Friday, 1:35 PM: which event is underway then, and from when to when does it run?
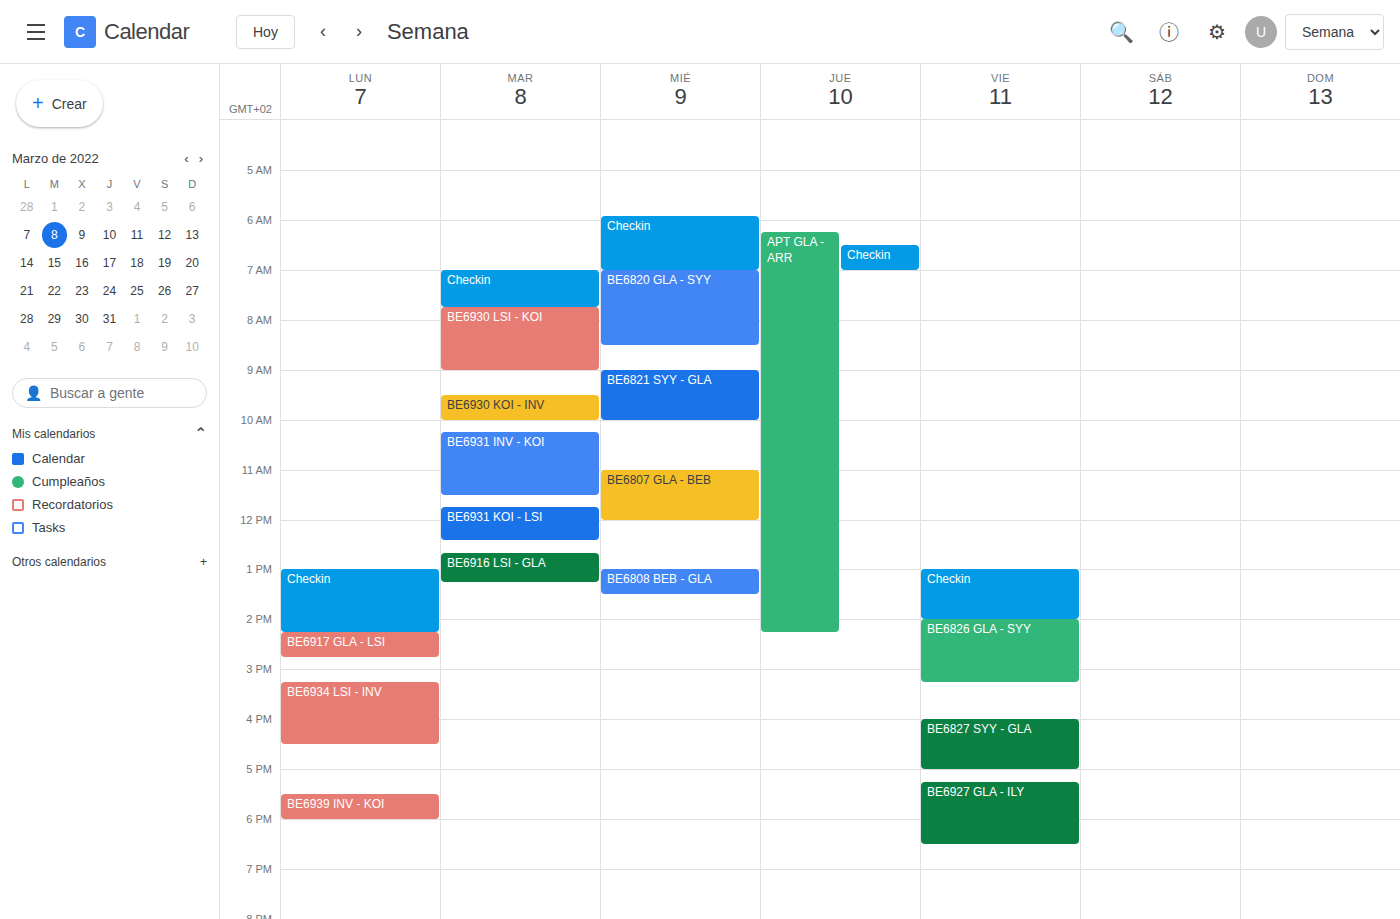
"Checkin", 1:00 PM to 2:00 PM